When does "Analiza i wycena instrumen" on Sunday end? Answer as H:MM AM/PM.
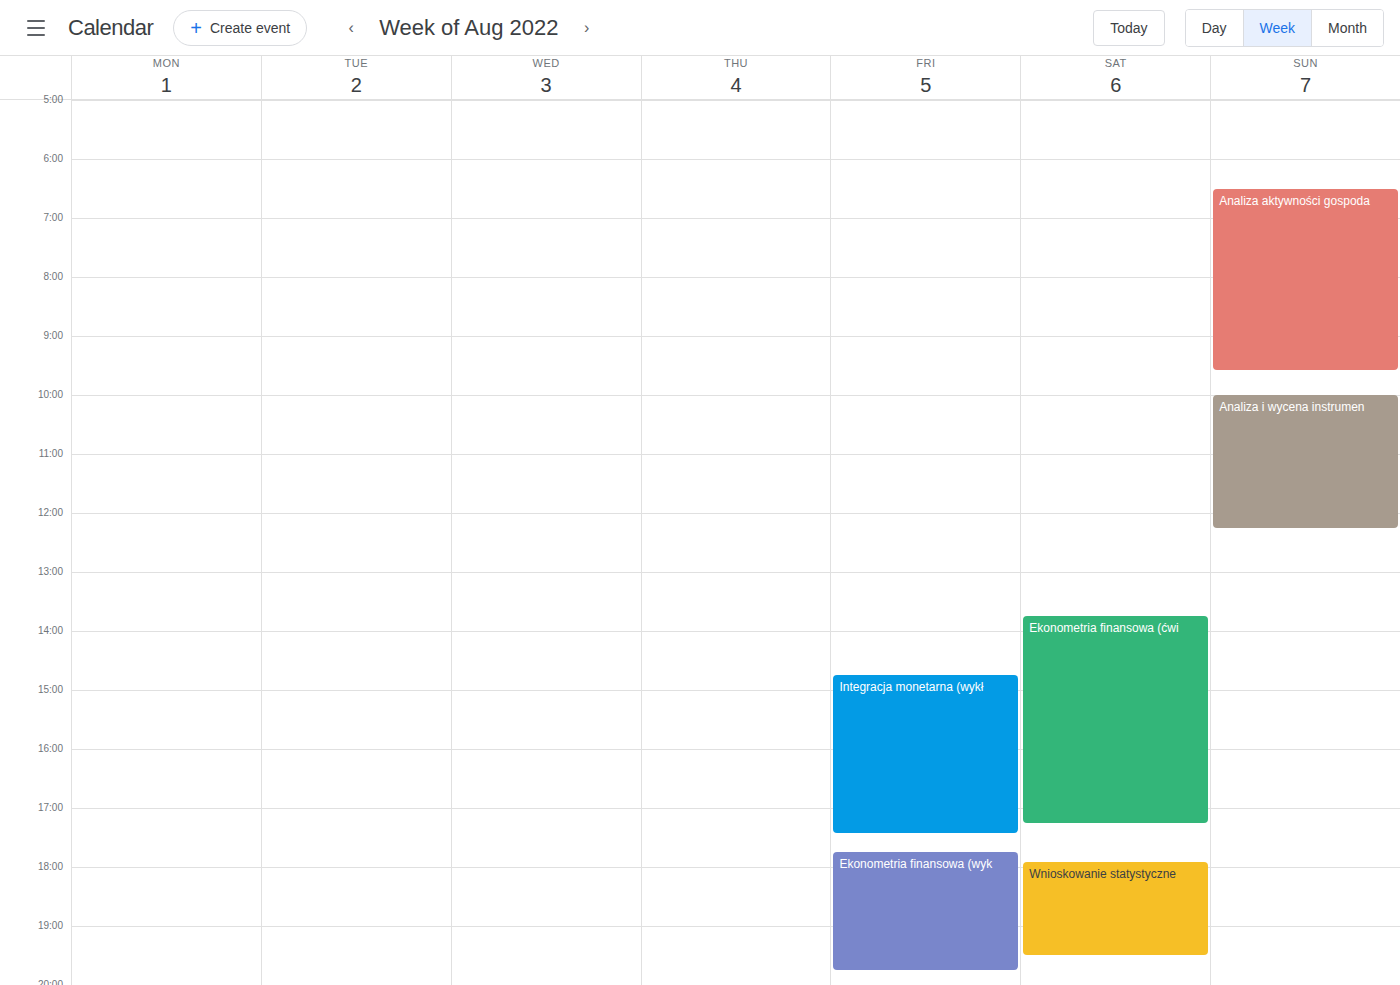
12:15 PM